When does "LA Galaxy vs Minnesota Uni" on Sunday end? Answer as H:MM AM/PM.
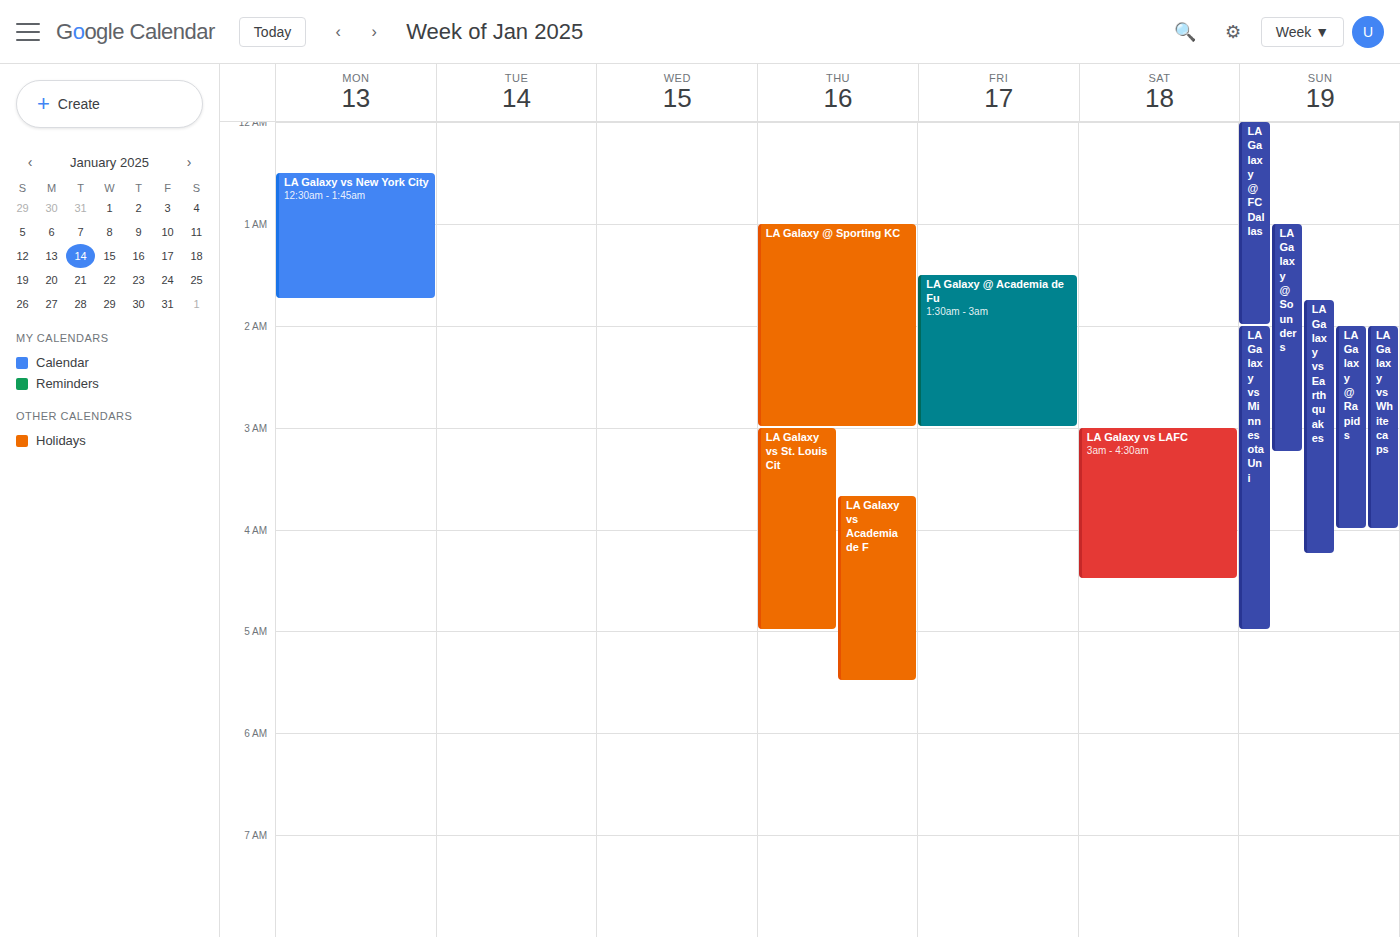
5:00 AM